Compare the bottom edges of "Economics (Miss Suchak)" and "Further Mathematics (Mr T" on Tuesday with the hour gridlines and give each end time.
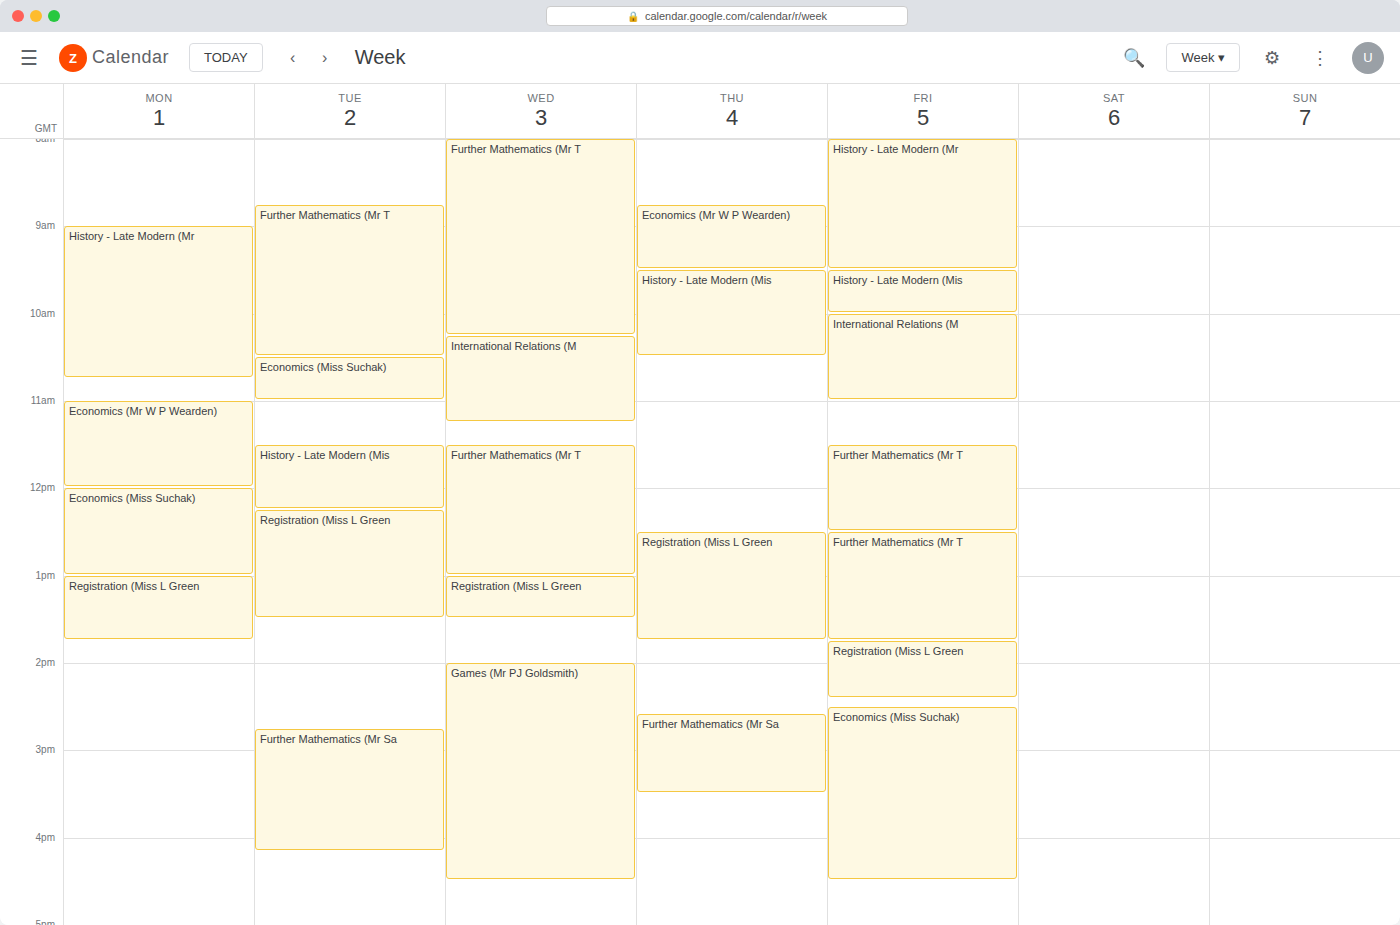
"Economics (Miss Suchak)": 11:00 AM, exactly on the 11 AM line. "Further Mathematics (Mr T": 10:30 AM, halfway between the 10 AM and 11 AM lines.